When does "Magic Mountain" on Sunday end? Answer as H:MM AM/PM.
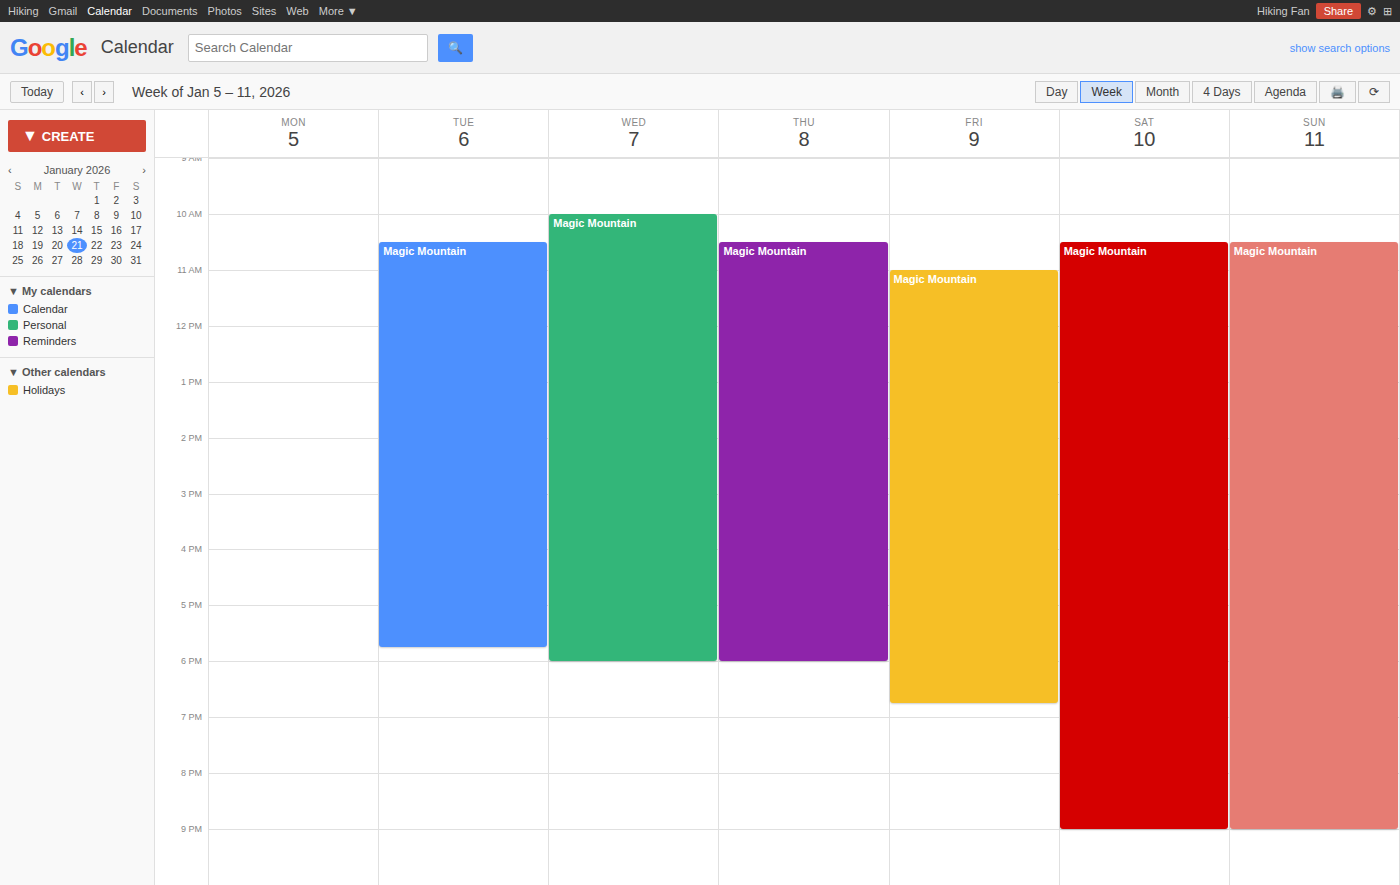
9:00 PM